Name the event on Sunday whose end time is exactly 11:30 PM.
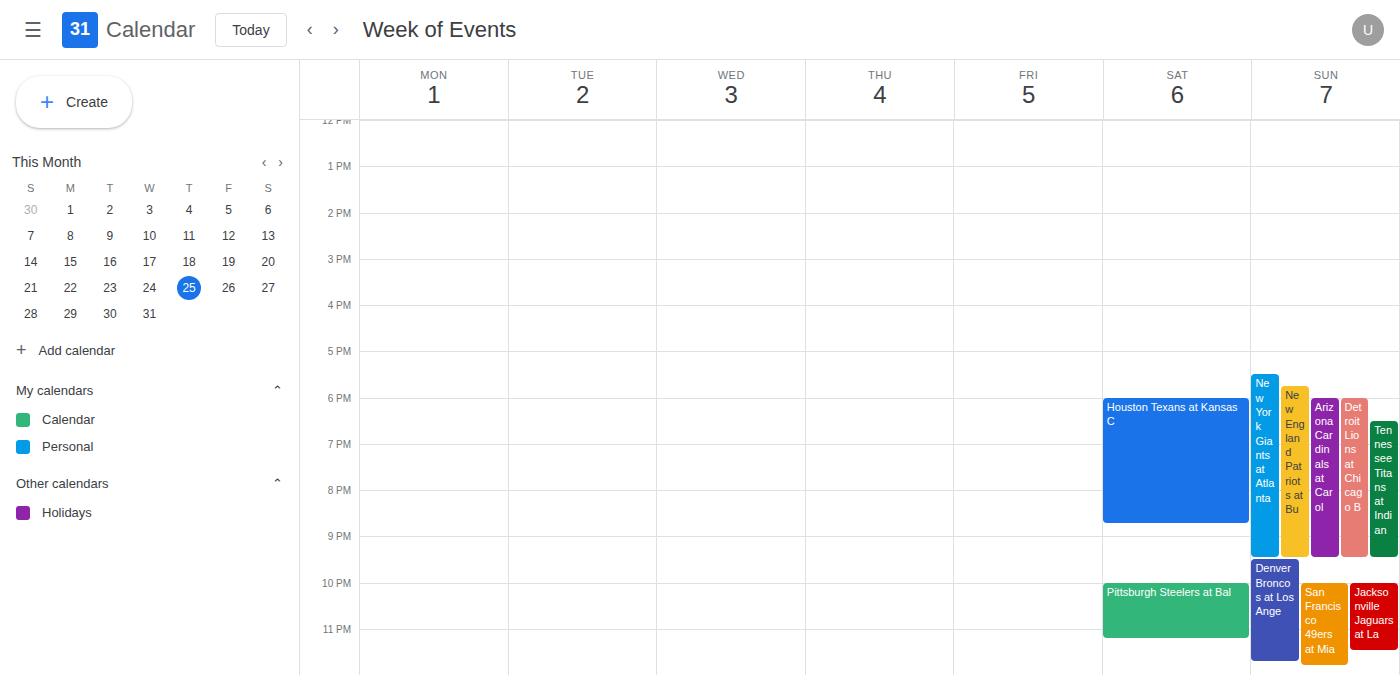
"Jacksonville Jaguars at La"